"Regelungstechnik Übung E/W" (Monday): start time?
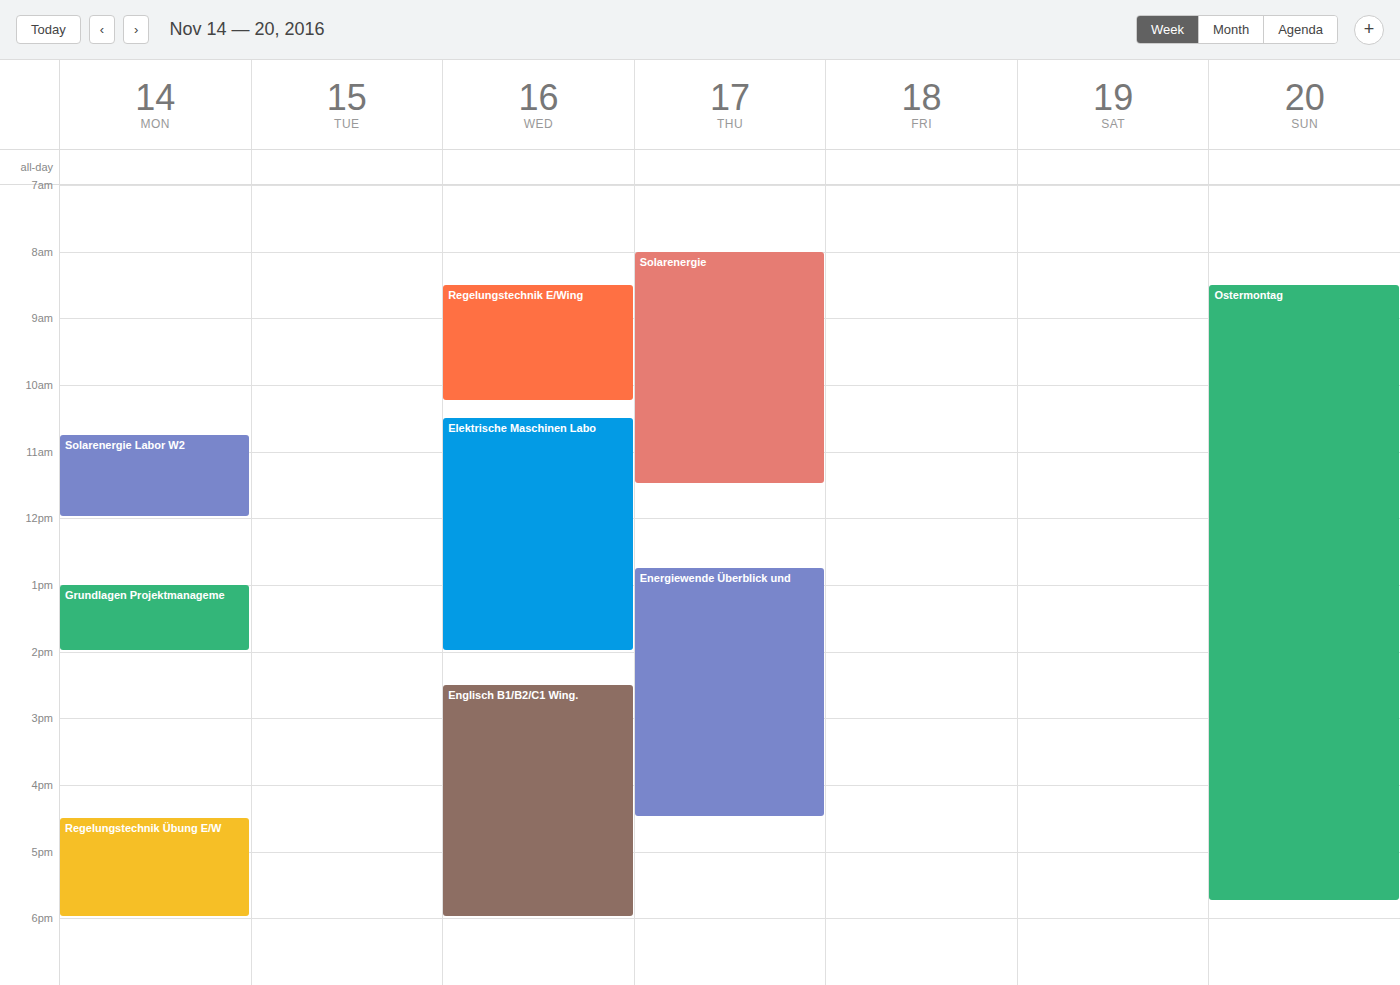
4:30 PM